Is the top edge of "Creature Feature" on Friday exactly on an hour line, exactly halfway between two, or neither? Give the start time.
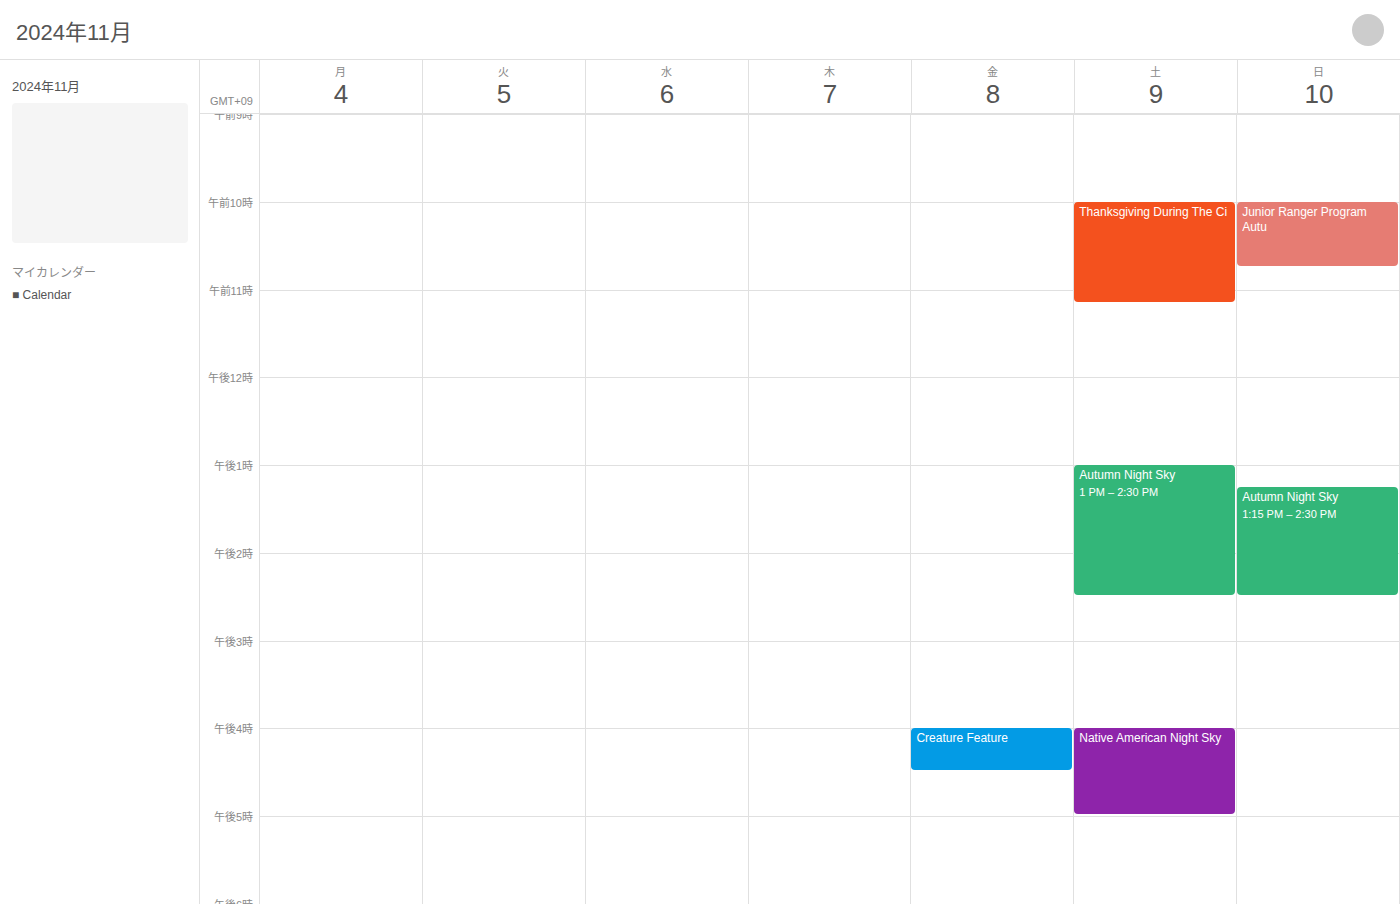
4:00 PM -- exactly on the 4 PM line.